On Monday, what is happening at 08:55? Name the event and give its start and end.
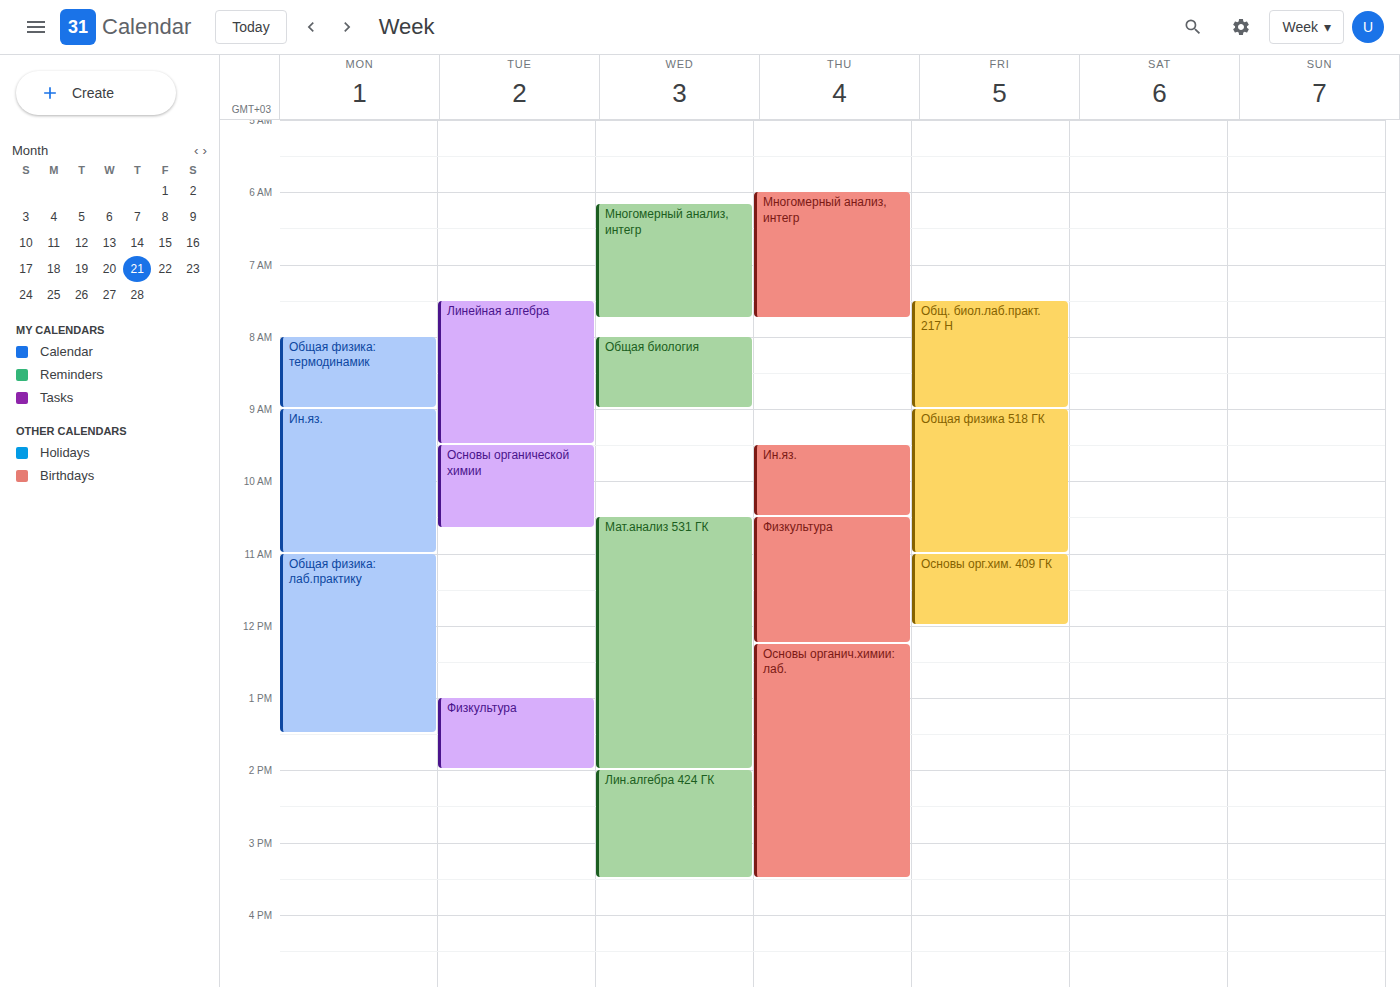
"Общая физика: термодинамик", 08:00 to 09:00